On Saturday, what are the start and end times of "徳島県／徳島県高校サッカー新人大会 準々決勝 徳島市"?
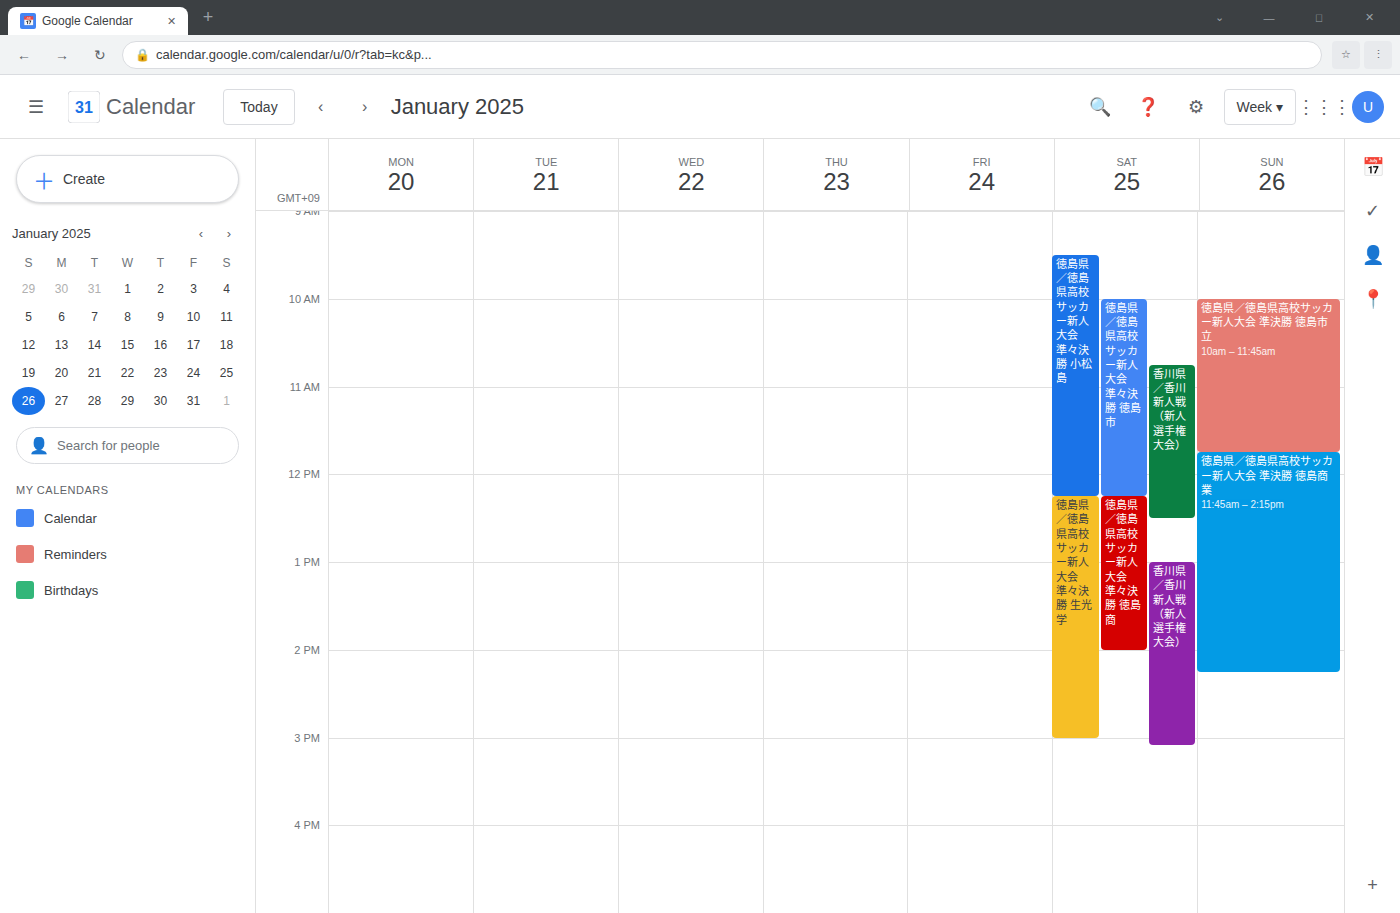
10:00 AM to 12:15 PM